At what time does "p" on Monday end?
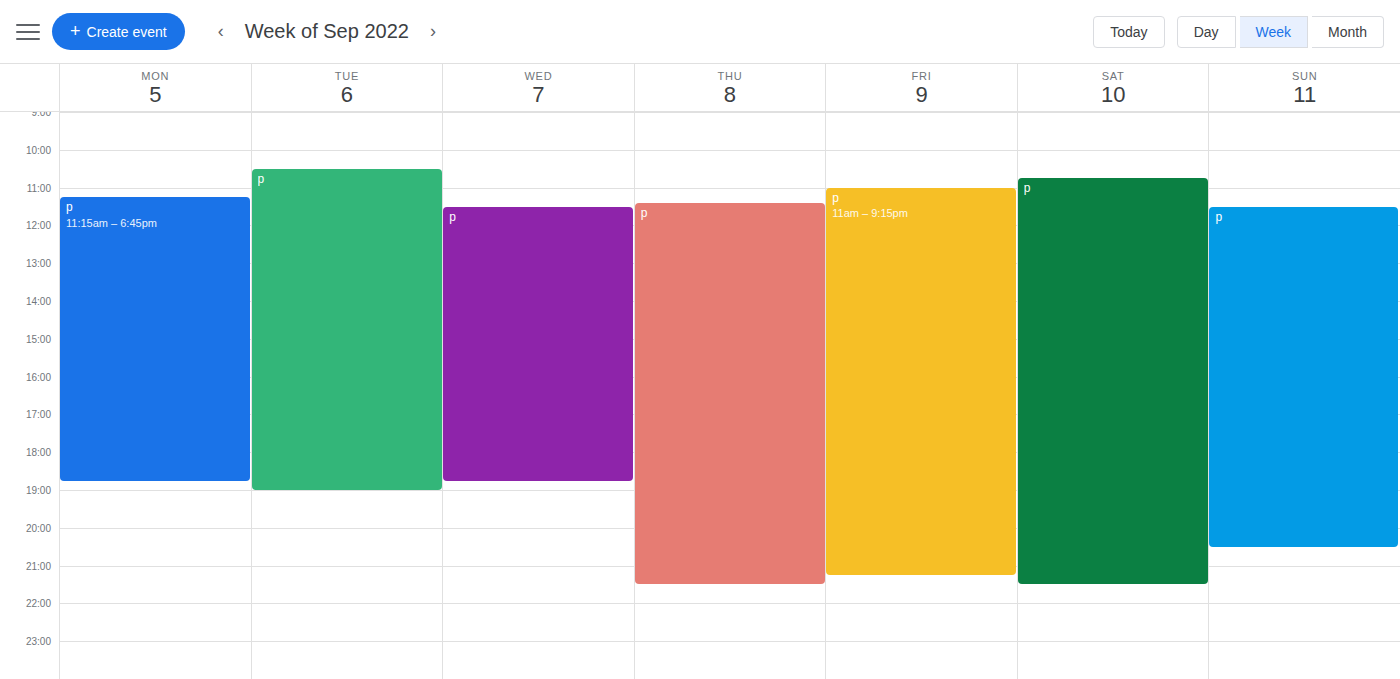
6:45 PM